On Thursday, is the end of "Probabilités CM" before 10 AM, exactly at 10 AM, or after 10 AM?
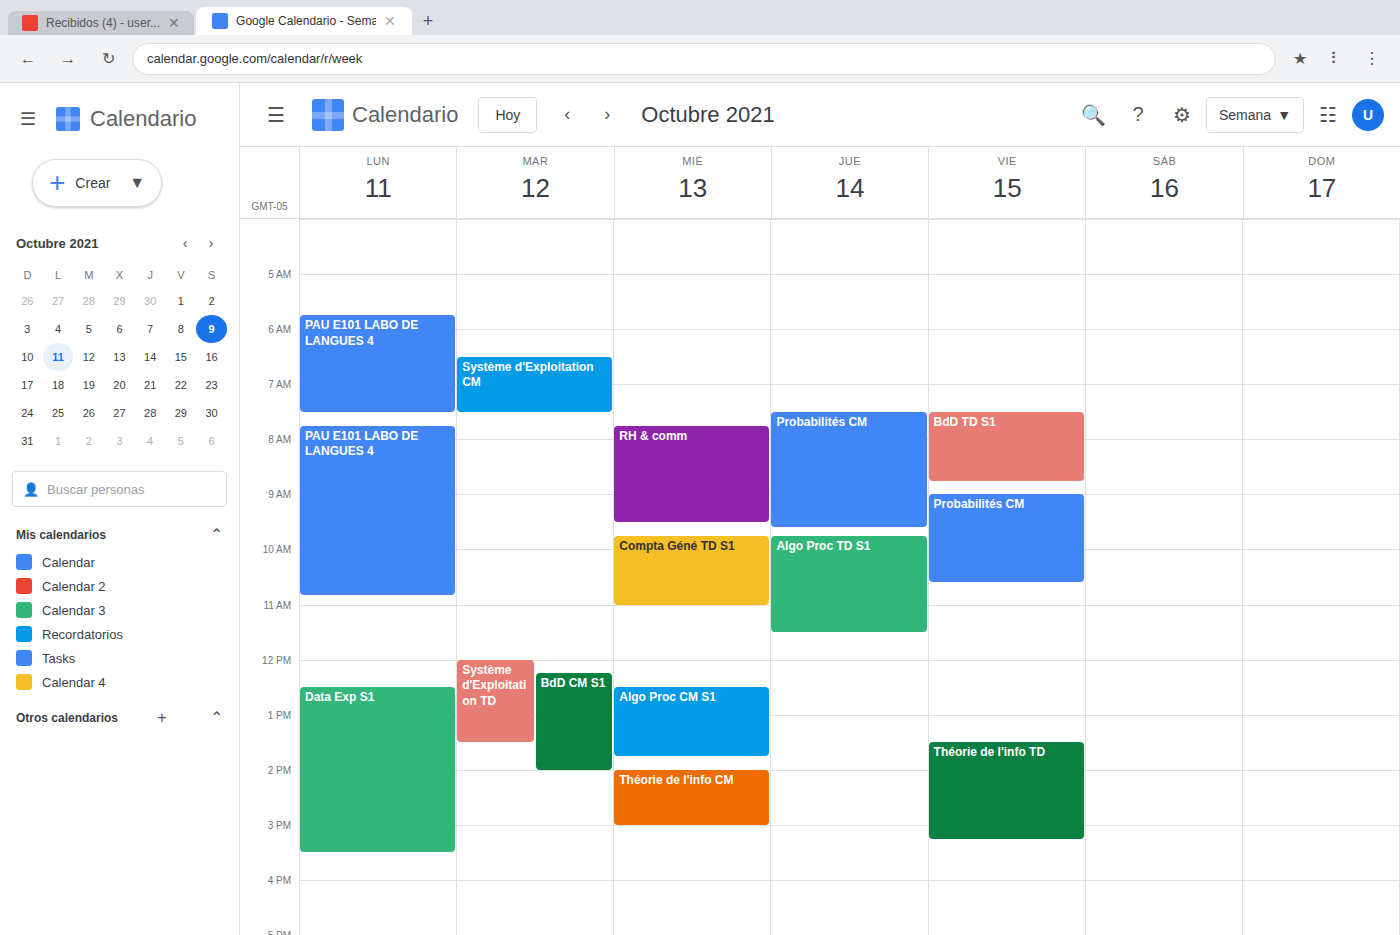
9:35 AM -- before 10 AM, 25 minutes above the 10 AM line.